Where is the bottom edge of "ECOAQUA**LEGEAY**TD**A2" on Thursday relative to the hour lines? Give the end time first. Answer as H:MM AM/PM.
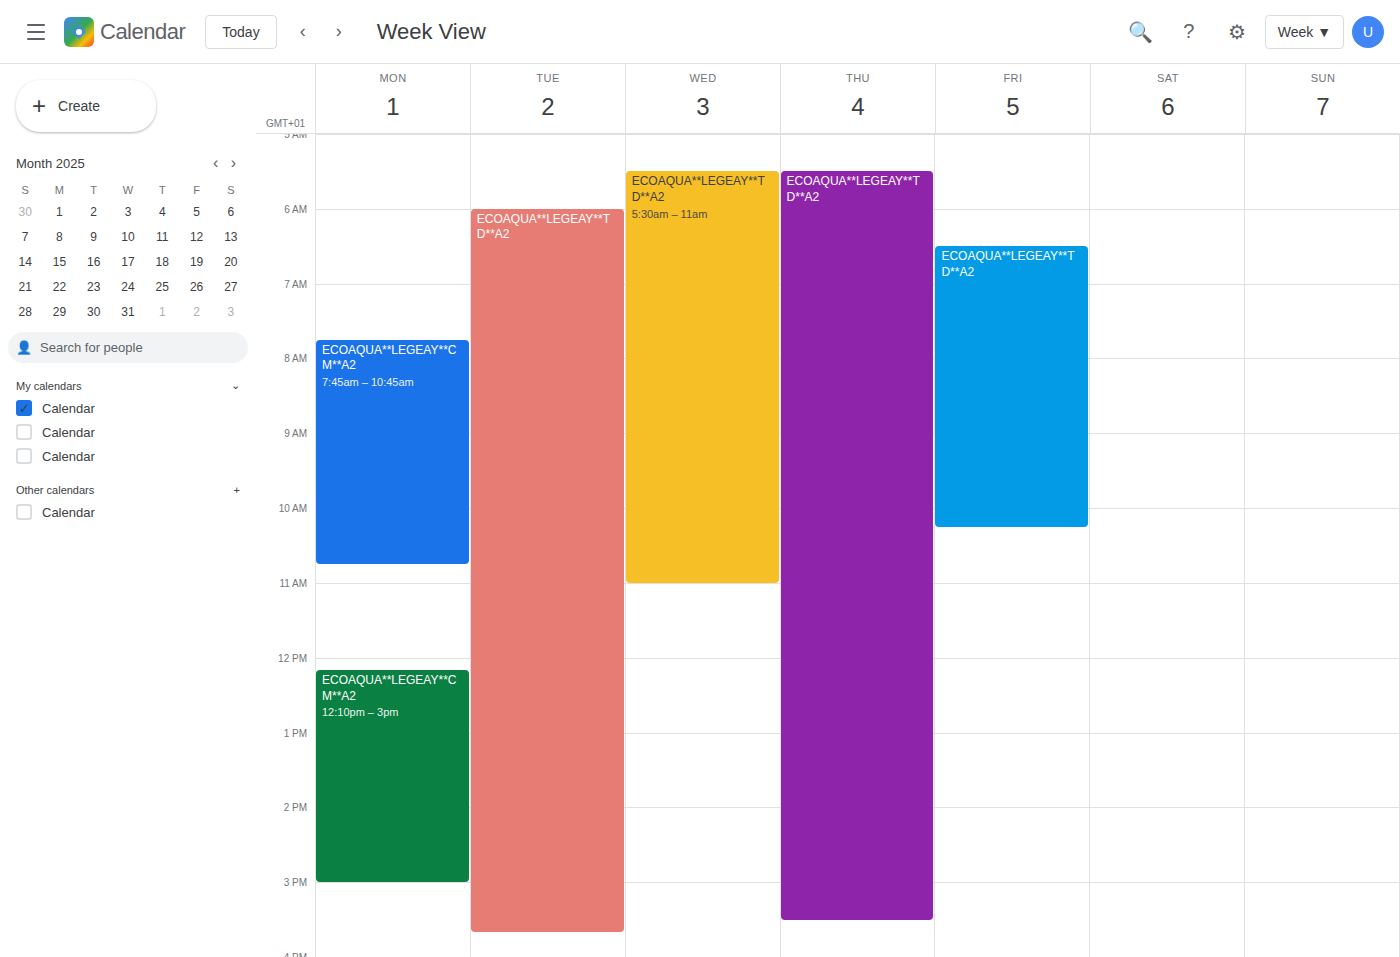
3:30 PM -- halfway between the 3 PM and 4 PM lines.